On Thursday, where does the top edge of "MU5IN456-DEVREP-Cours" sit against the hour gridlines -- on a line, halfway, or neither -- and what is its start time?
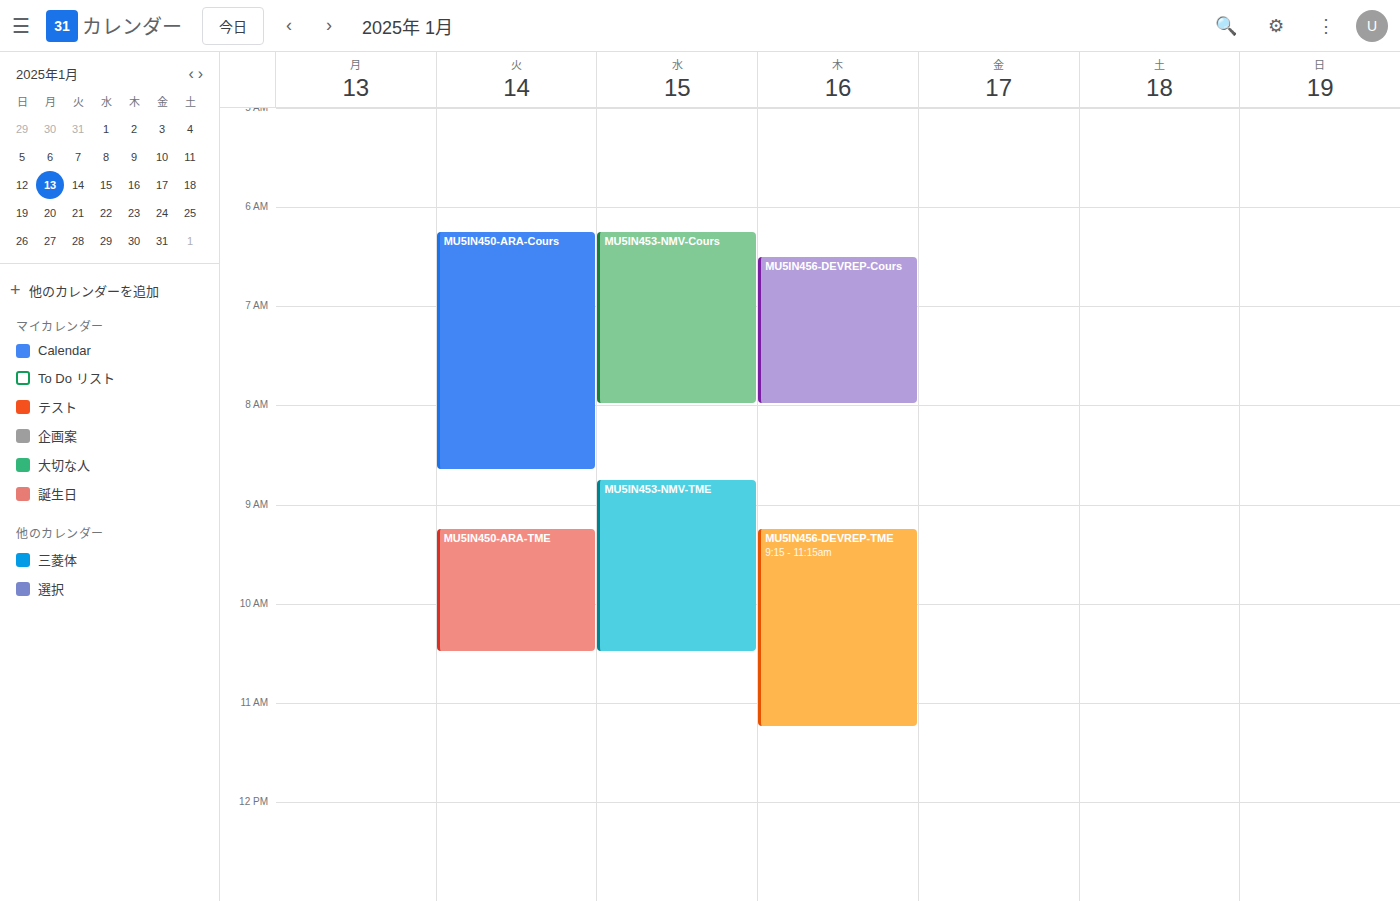
6:30 AM -- halfway between the 6 AM and 7 AM lines.